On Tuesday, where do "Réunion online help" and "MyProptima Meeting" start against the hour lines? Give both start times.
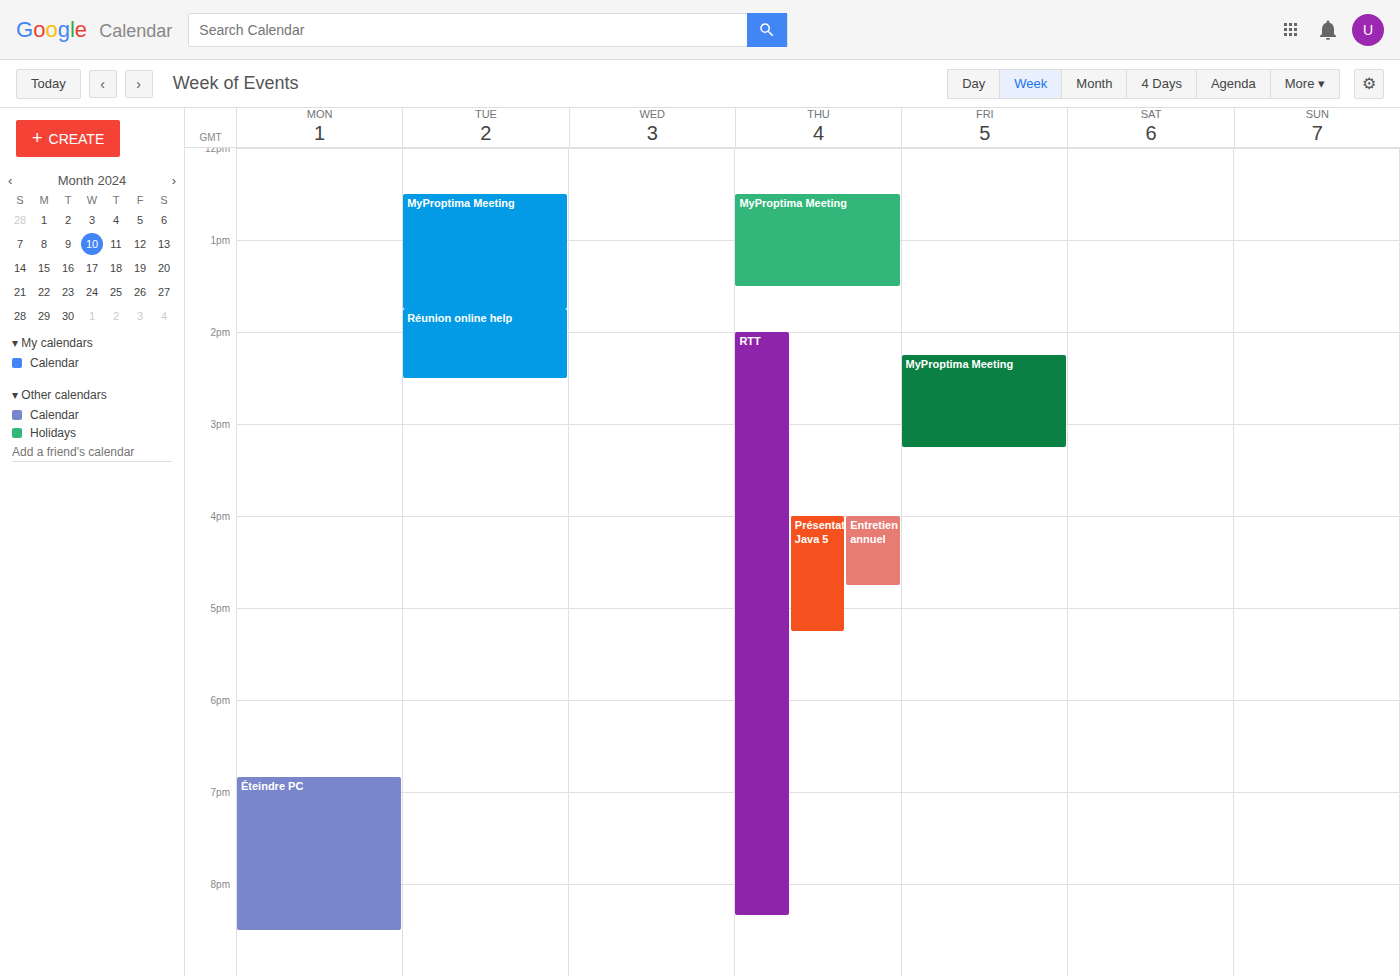
"Réunion online help": 1:45 PM, neither: three quarters of the way from the 1 PM line to the 2 PM line. "MyProptima Meeting": 12:30 PM, halfway between the 12 PM and 1 PM lines.